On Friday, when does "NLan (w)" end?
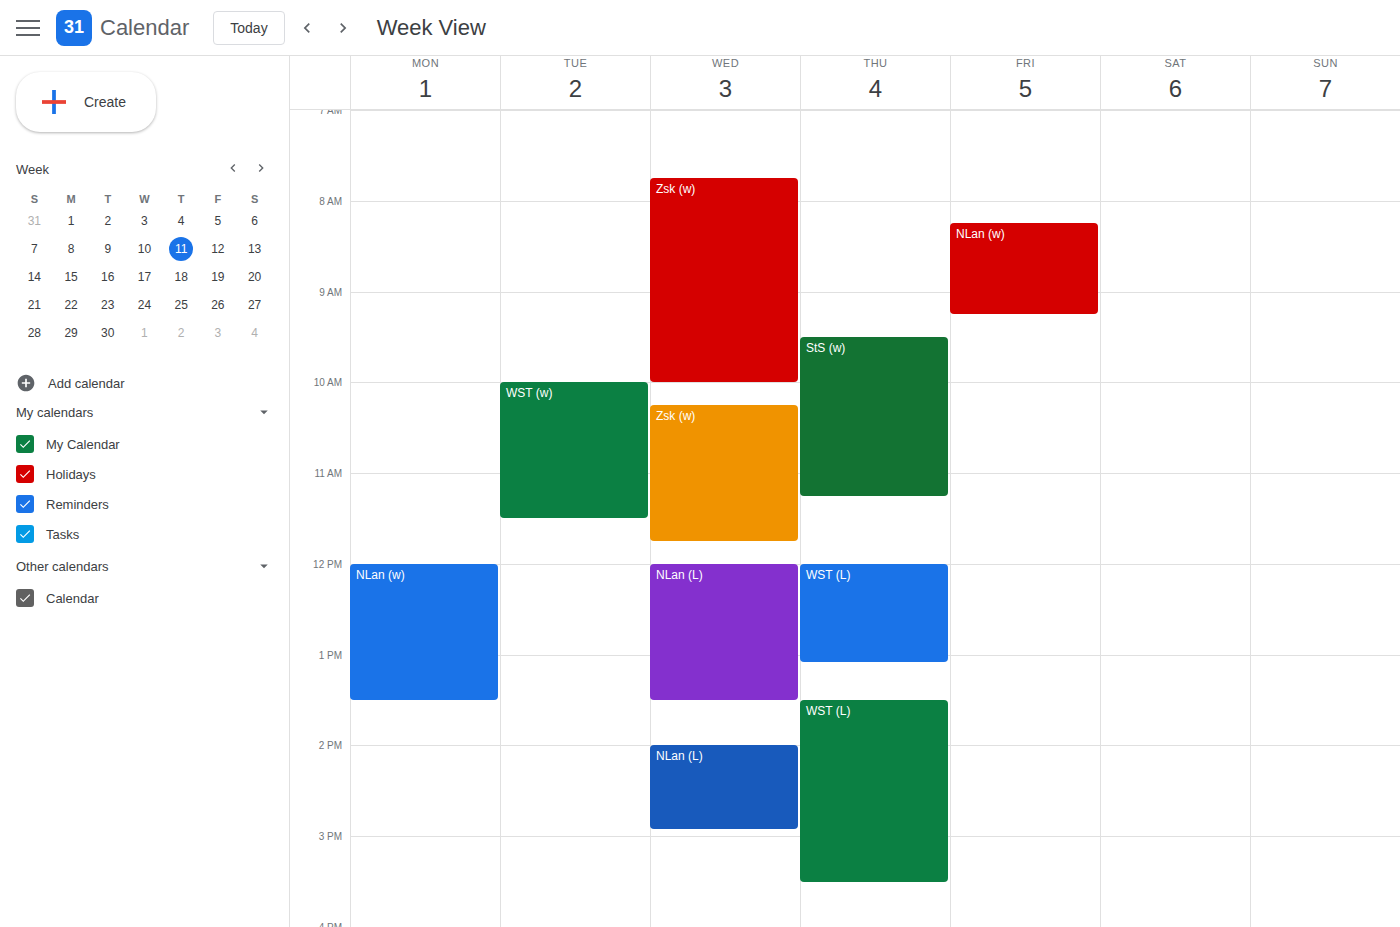
9:15 AM